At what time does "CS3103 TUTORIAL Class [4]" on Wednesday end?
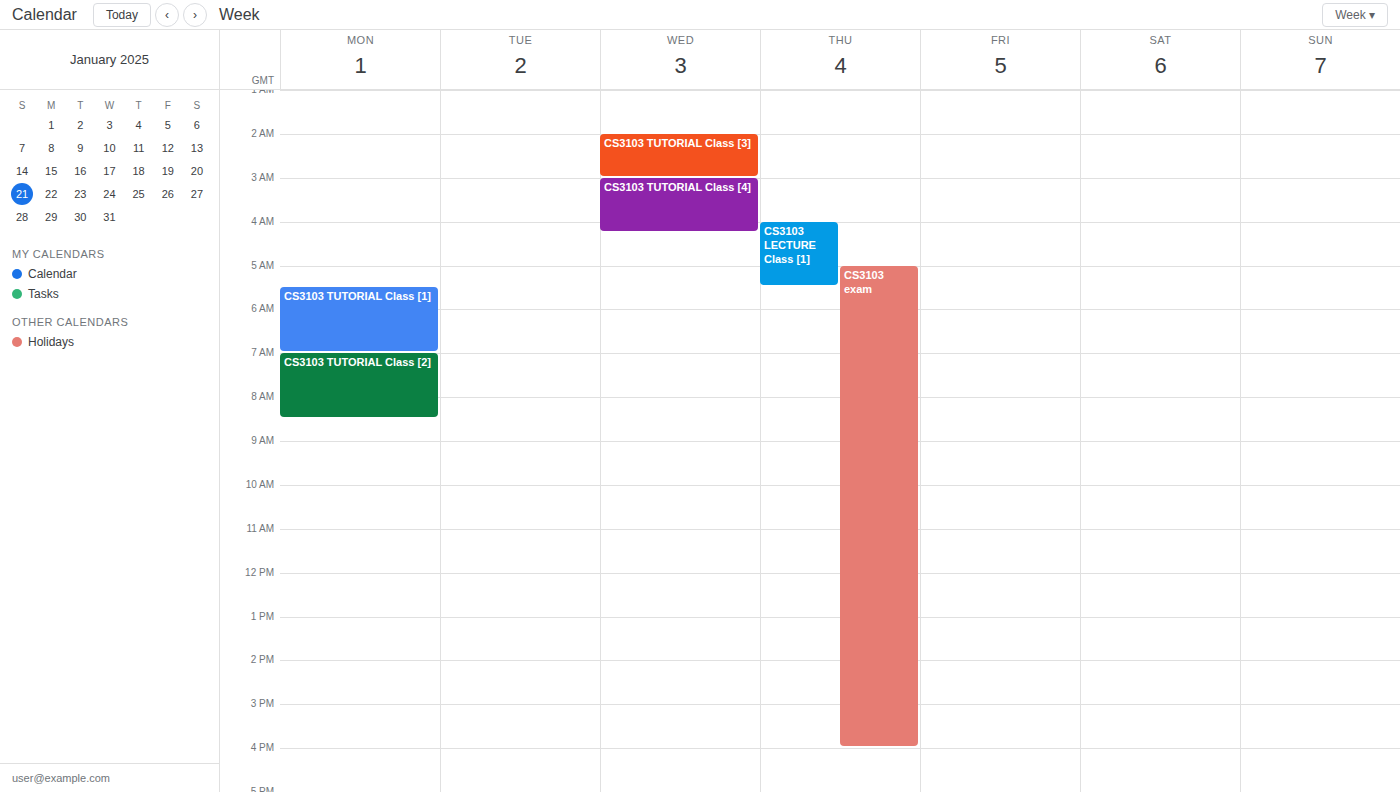
04:15